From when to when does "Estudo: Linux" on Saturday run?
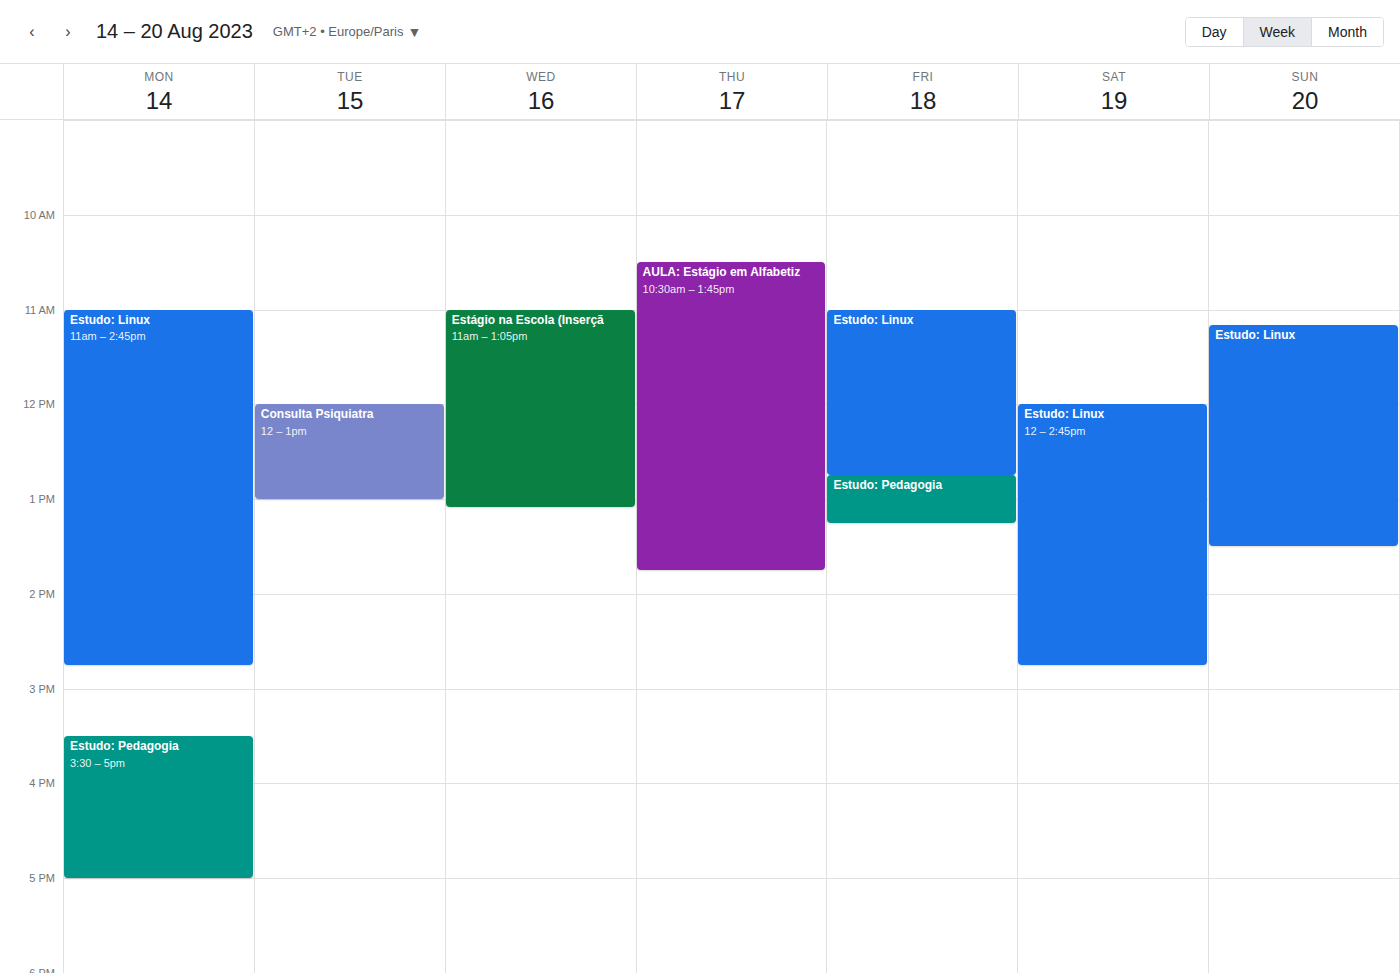
12:00 PM to 2:45 PM